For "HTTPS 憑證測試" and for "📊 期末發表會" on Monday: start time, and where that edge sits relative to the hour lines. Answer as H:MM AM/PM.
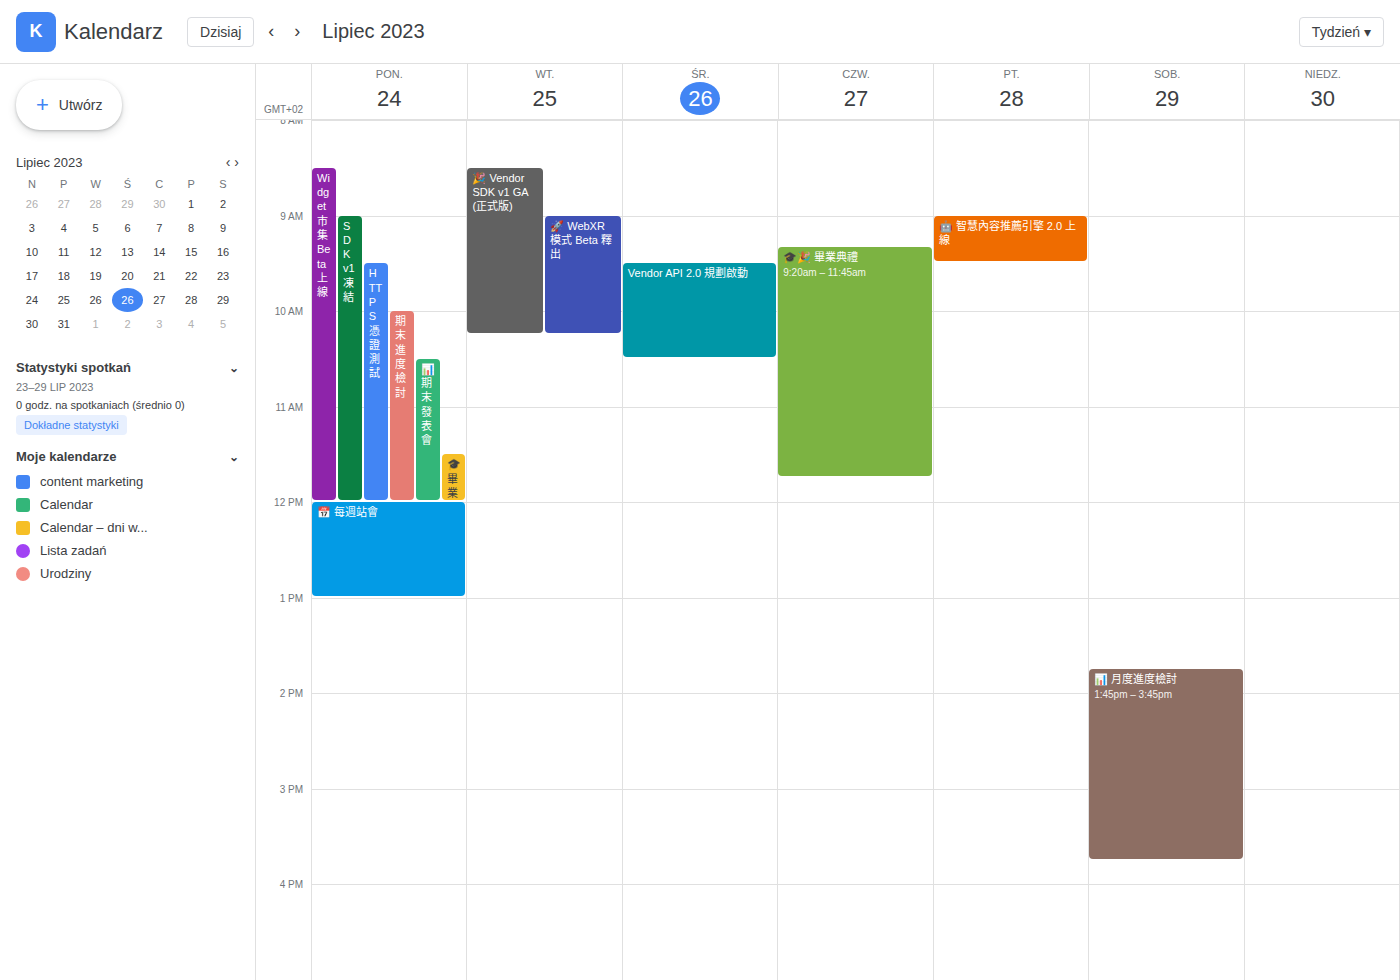
"HTTPS 憑證測試": 9:30 AM, halfway between the 9 AM and 10 AM lines. "📊 期末發表會": 10:30 AM, halfway between the 10 AM and 11 AM lines.